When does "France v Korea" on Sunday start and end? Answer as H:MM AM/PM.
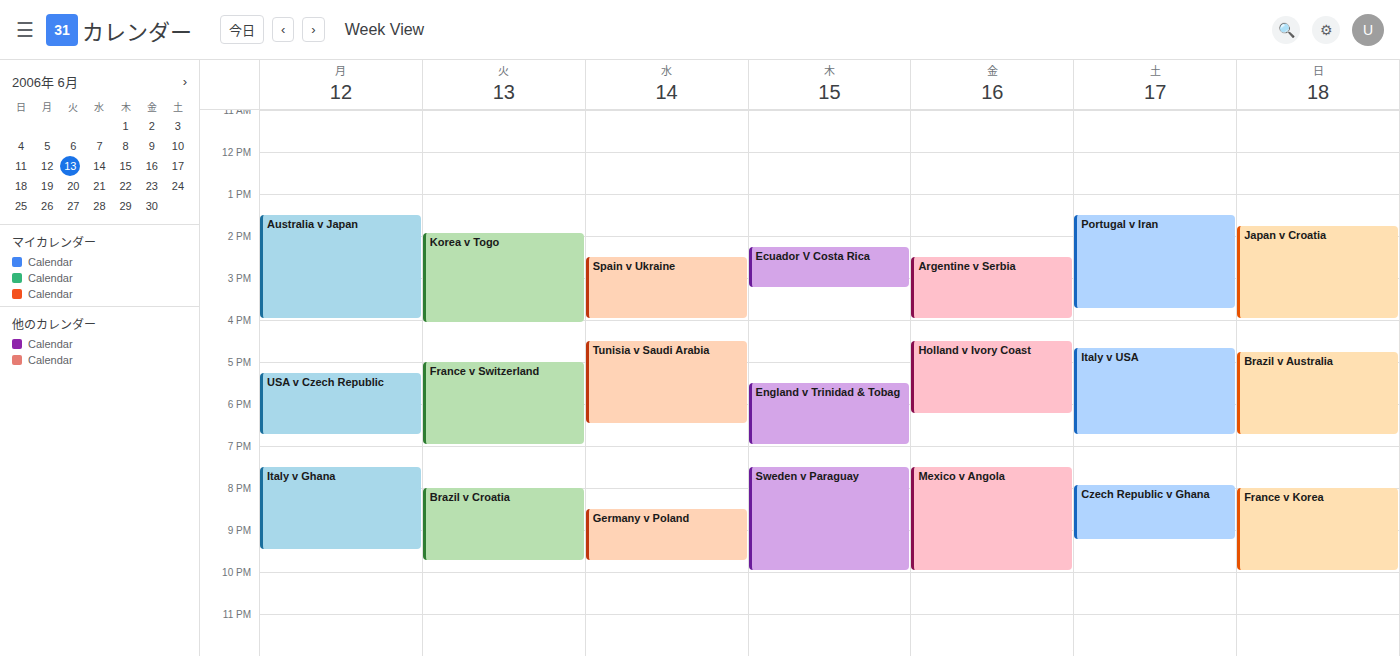
8:00 PM to 10:00 PM